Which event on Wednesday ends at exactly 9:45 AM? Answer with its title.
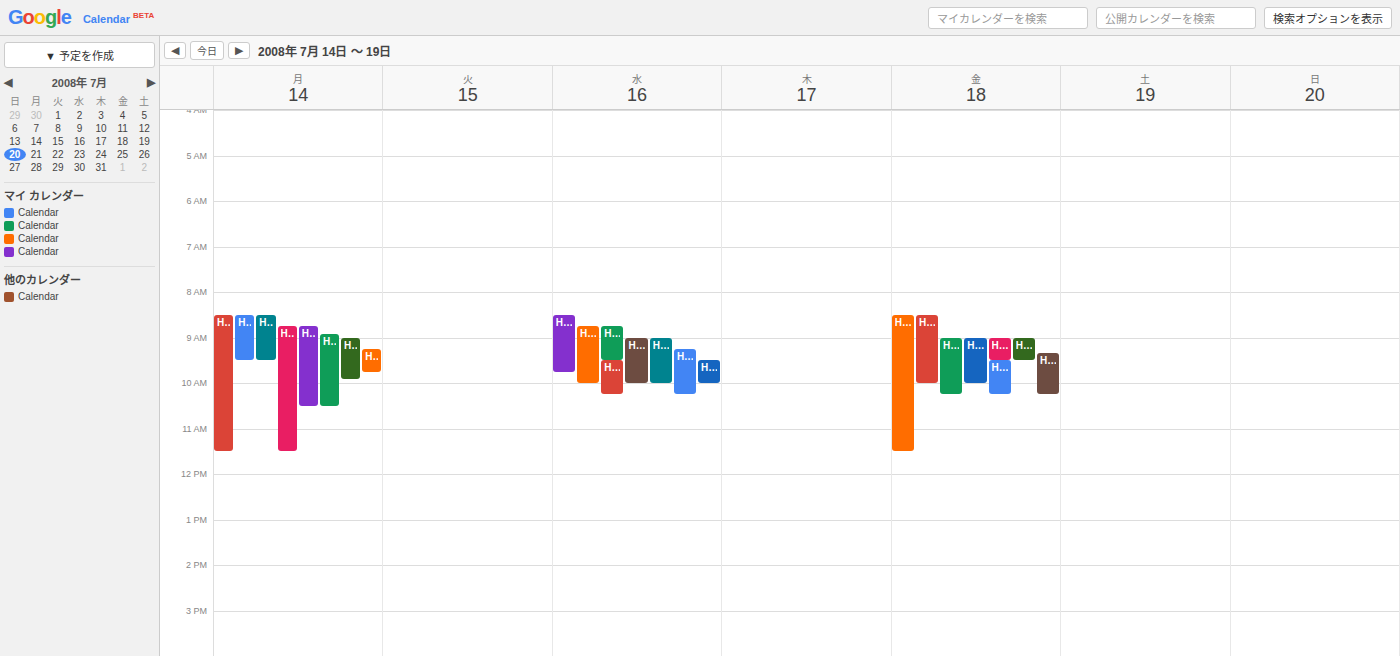
"HFOSS w12d02"